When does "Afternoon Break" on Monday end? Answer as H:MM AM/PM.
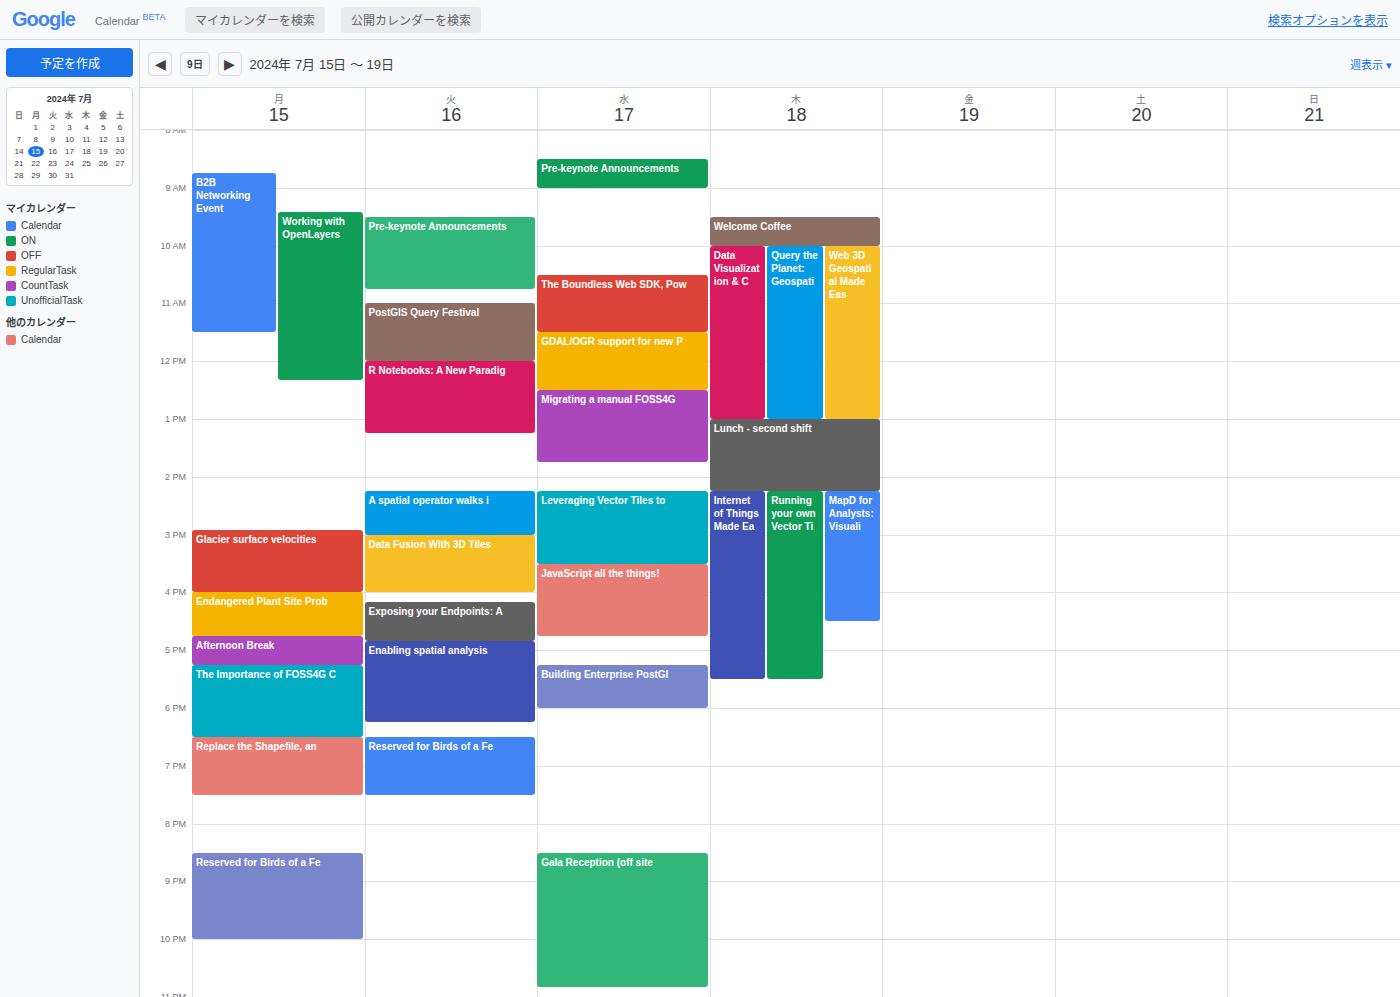
5:15 PM